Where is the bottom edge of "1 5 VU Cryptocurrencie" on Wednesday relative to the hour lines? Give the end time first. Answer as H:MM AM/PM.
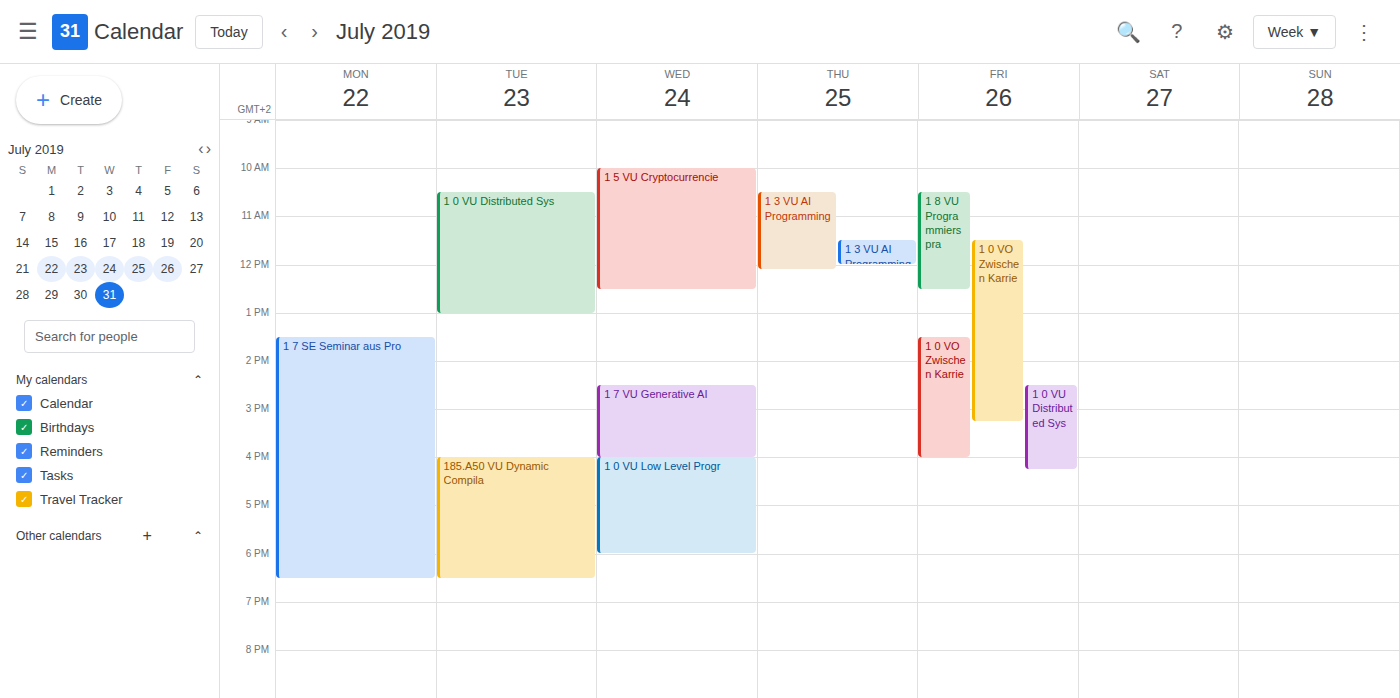
12:30 PM -- halfway between the 12 PM and 1 PM lines.